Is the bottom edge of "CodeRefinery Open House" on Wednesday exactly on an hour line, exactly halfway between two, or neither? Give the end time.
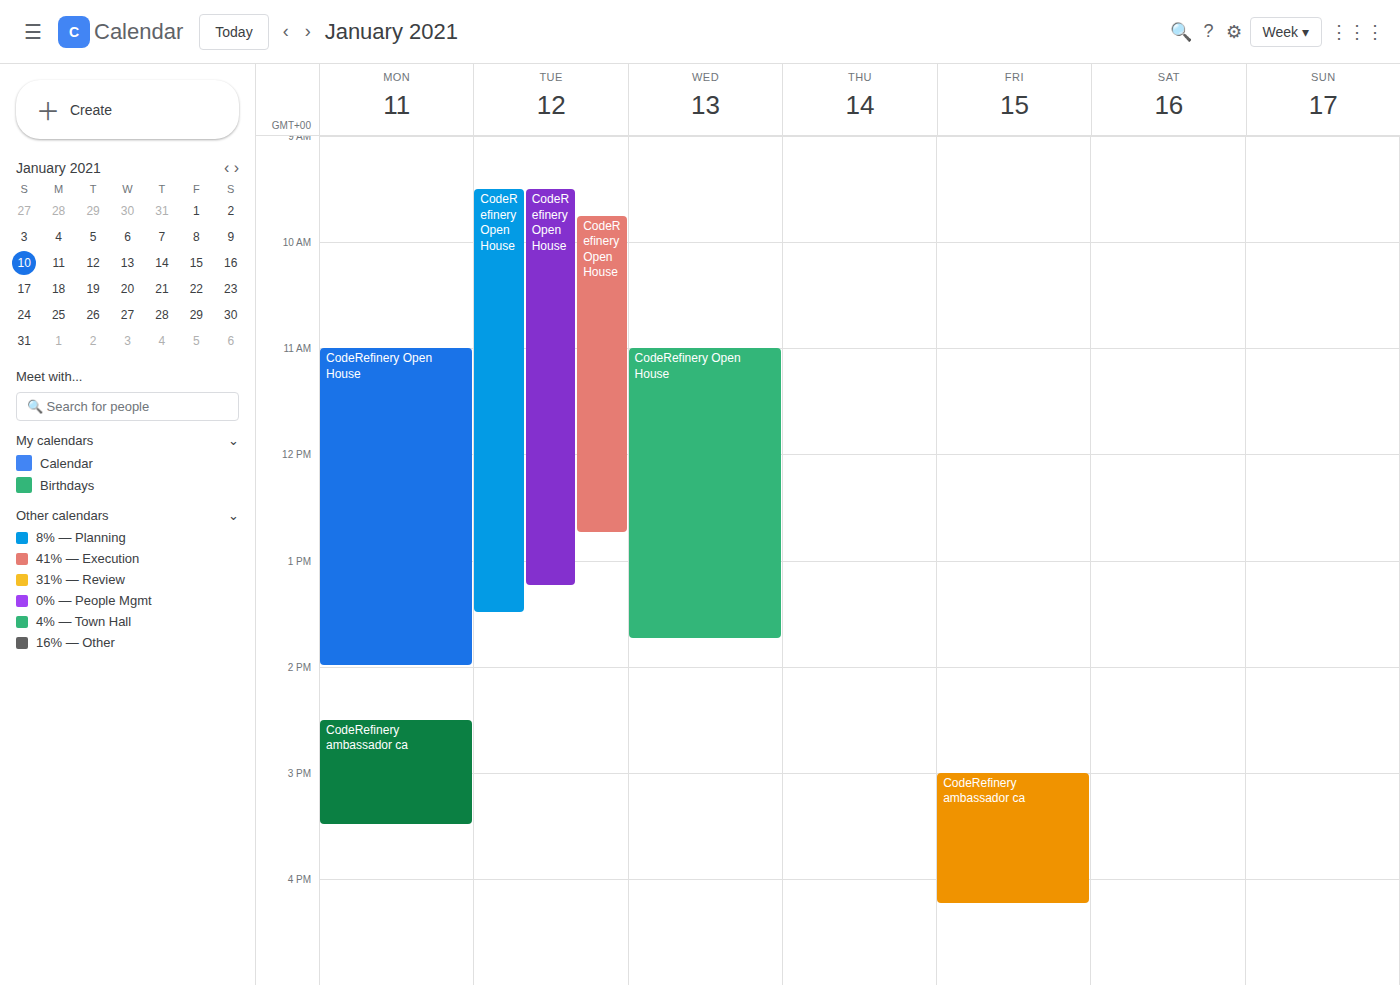
1:45 PM -- neither: three quarters of the way from the 1 PM line to the 2 PM line.